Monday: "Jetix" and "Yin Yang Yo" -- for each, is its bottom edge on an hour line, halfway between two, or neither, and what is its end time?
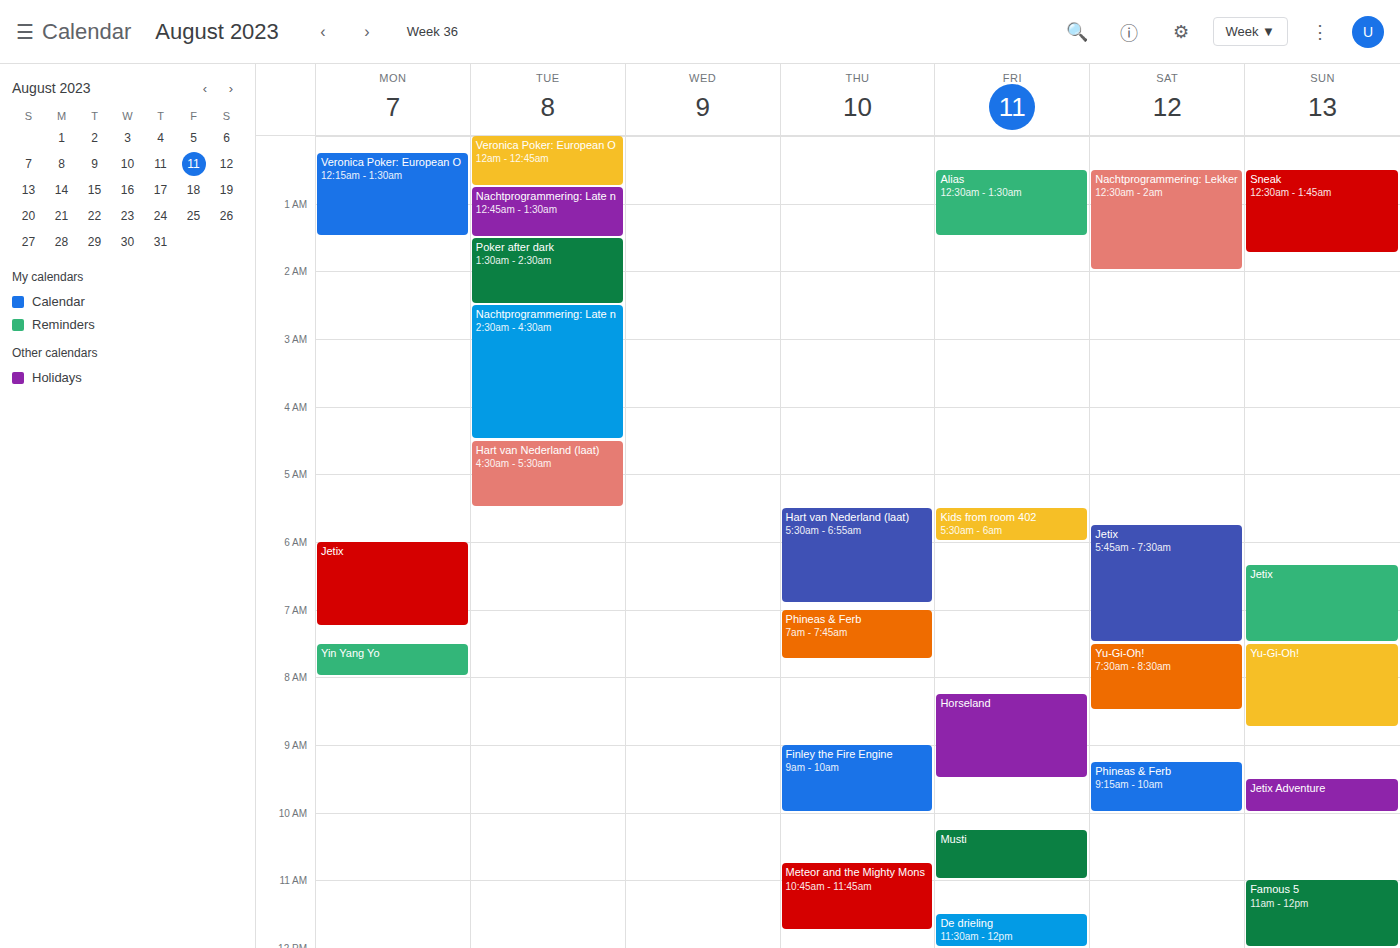
"Jetix": 7:15 AM, neither: a quarter of the way from the 7 AM line to the 8 AM line. "Yin Yang Yo": 8:00 AM, exactly on the 8 AM line.